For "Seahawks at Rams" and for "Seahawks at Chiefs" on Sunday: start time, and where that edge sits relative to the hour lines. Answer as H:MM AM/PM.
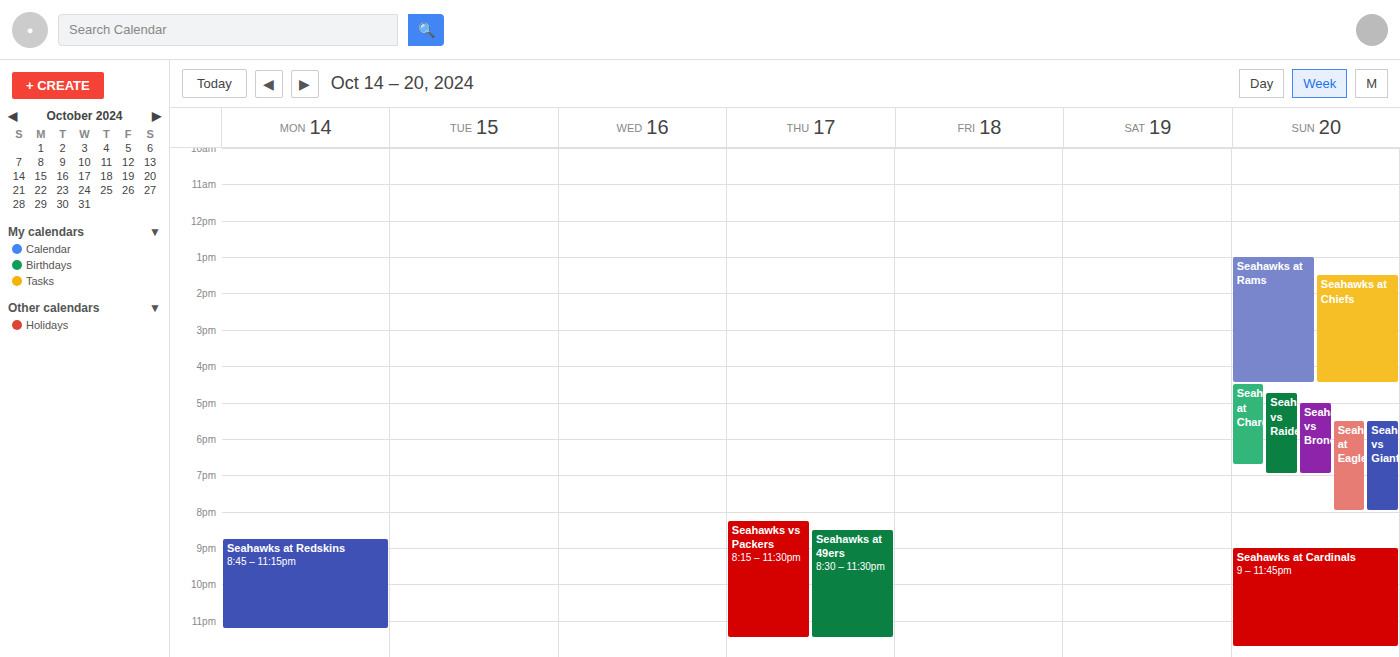
"Seahawks at Rams": 1:00 PM, exactly on the 1 PM line. "Seahawks at Chiefs": 1:30 PM, halfway between the 1 PM and 2 PM lines.